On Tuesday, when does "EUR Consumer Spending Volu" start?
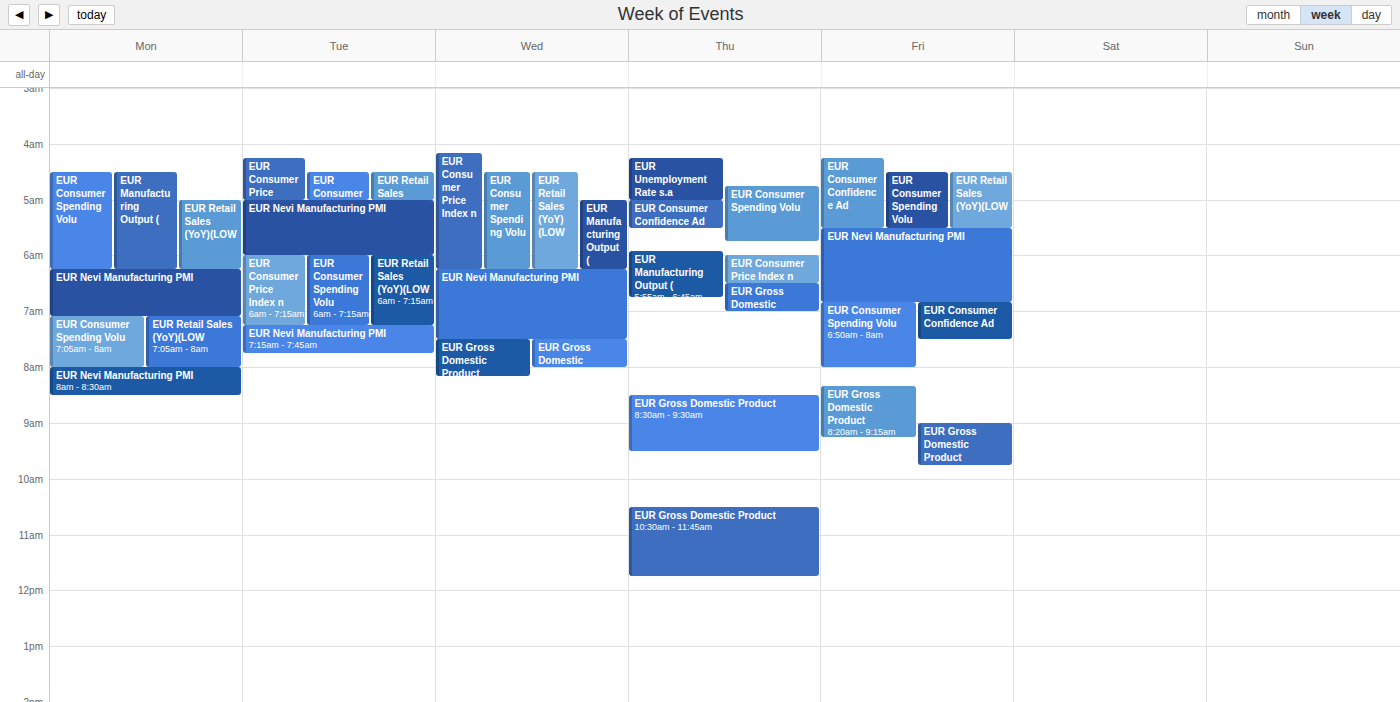
6:00 AM